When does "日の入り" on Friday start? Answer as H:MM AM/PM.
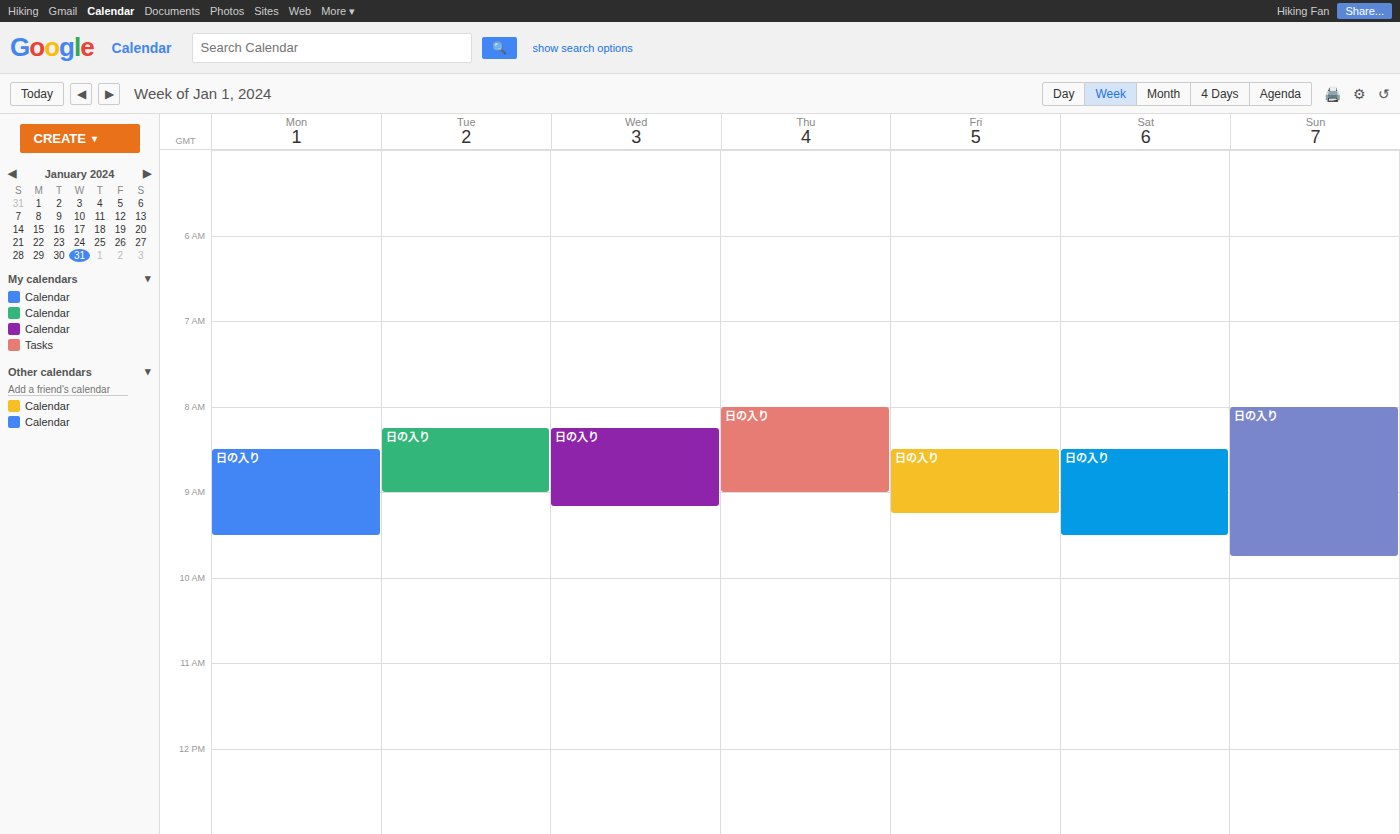
8:30 AM